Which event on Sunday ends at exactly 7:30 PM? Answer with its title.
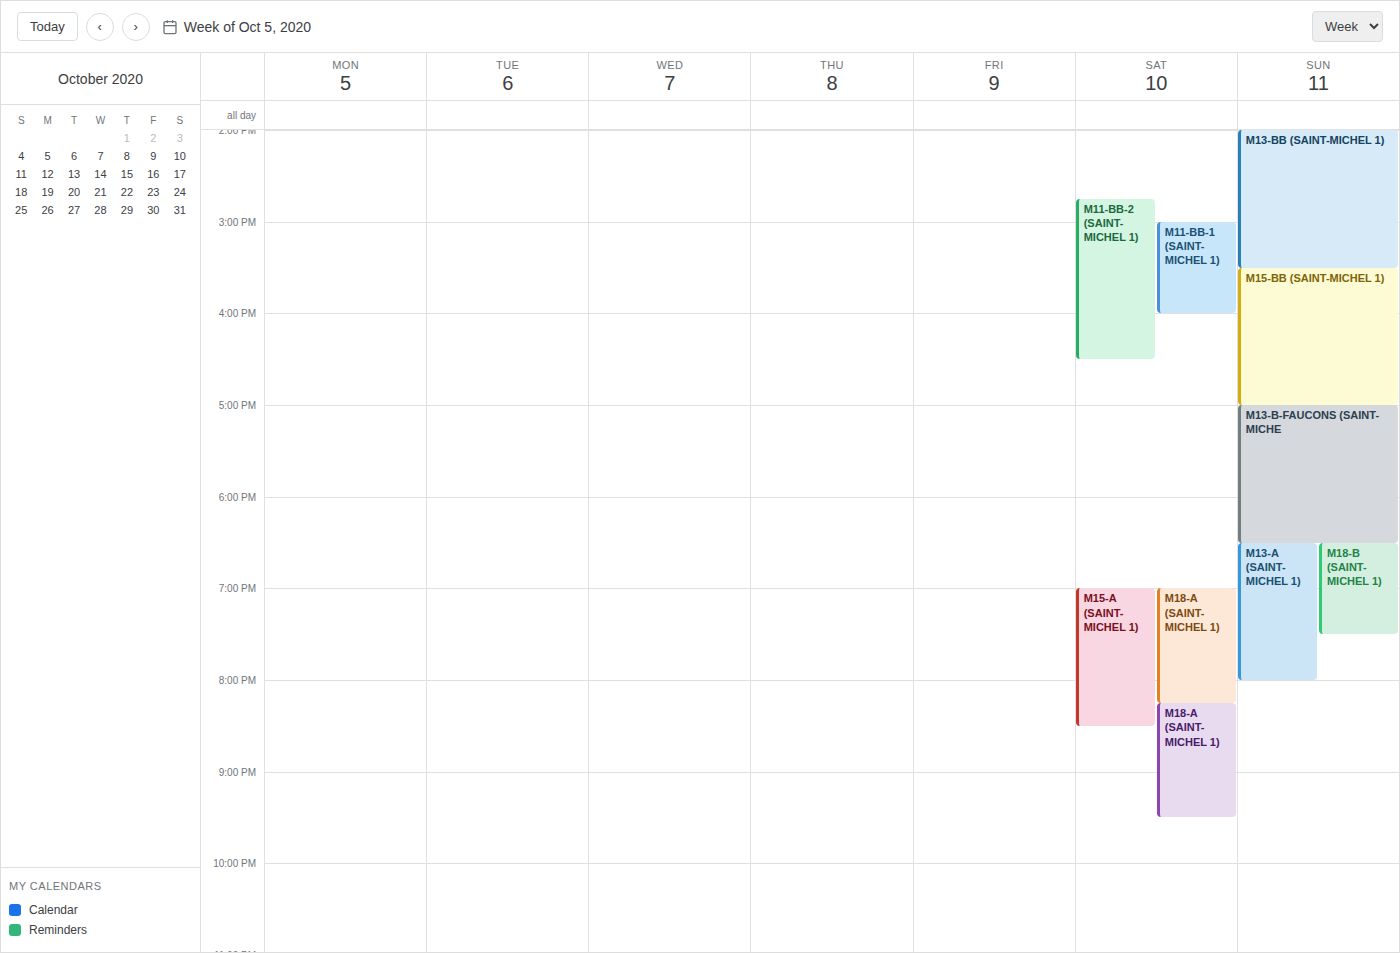
"M18-B (SAINT-MICHEL 1)"